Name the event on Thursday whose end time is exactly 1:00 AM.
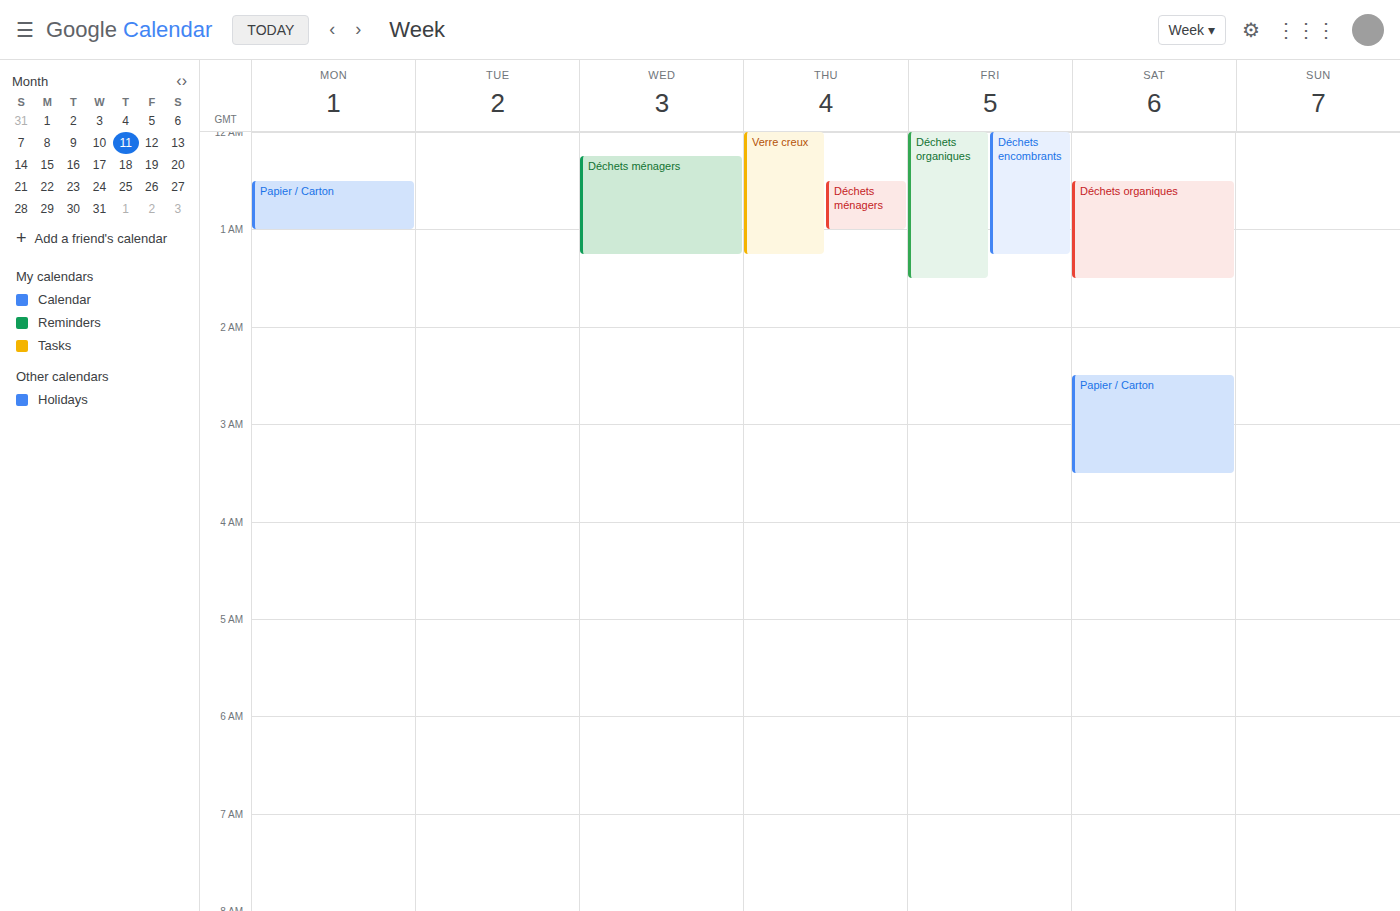
"Déchets ménagers"